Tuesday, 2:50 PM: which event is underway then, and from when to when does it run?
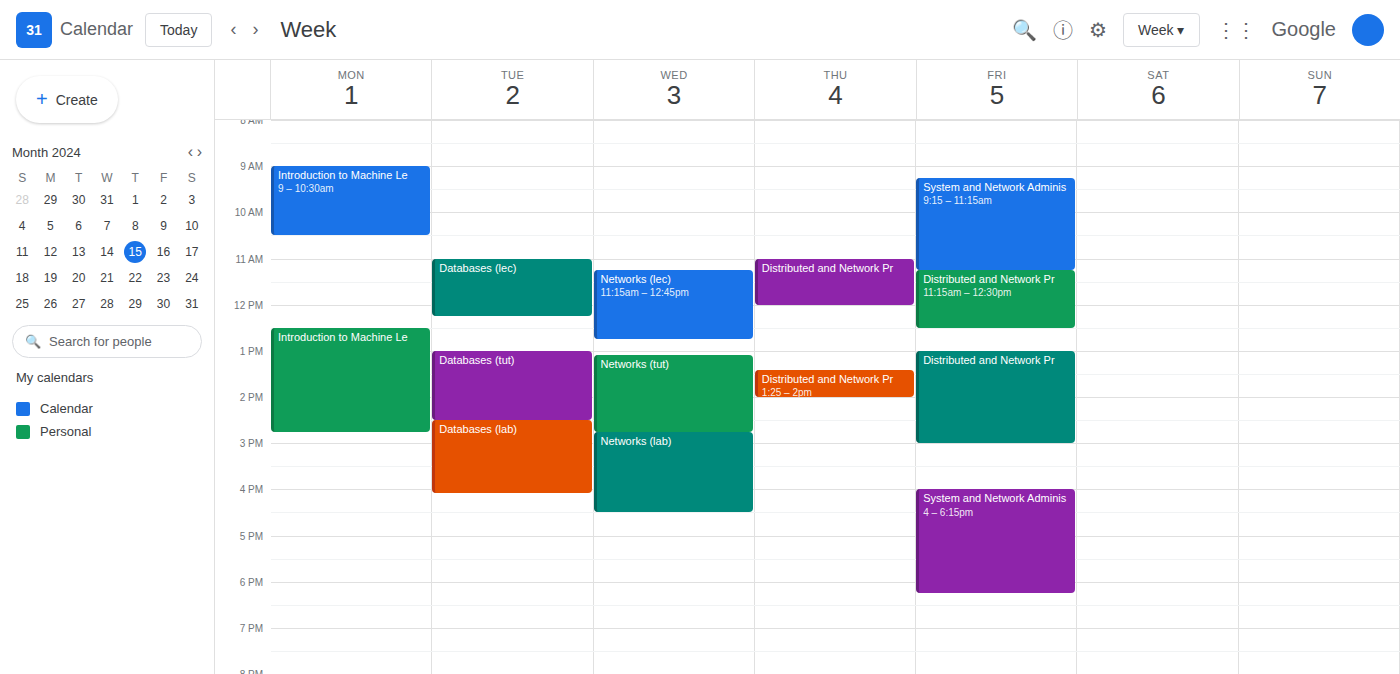
"Databases (lab)", 2:30 PM to 4:05 PM